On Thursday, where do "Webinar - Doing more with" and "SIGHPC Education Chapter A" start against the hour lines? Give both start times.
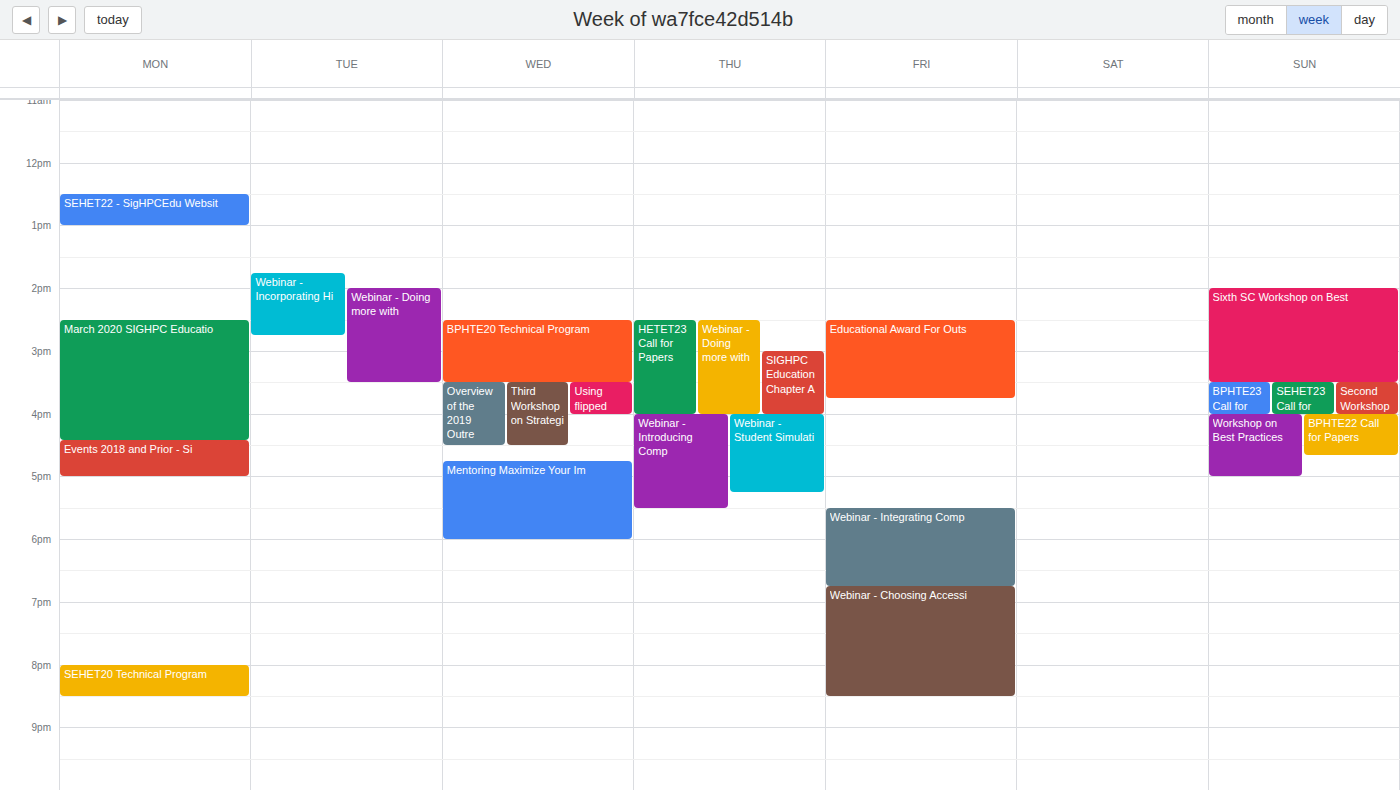
"Webinar - Doing more with": 14:30, halfway between the 14:00 and 15:00 lines. "SIGHPC Education Chapter A": 15:00, exactly on the 15:00 line.